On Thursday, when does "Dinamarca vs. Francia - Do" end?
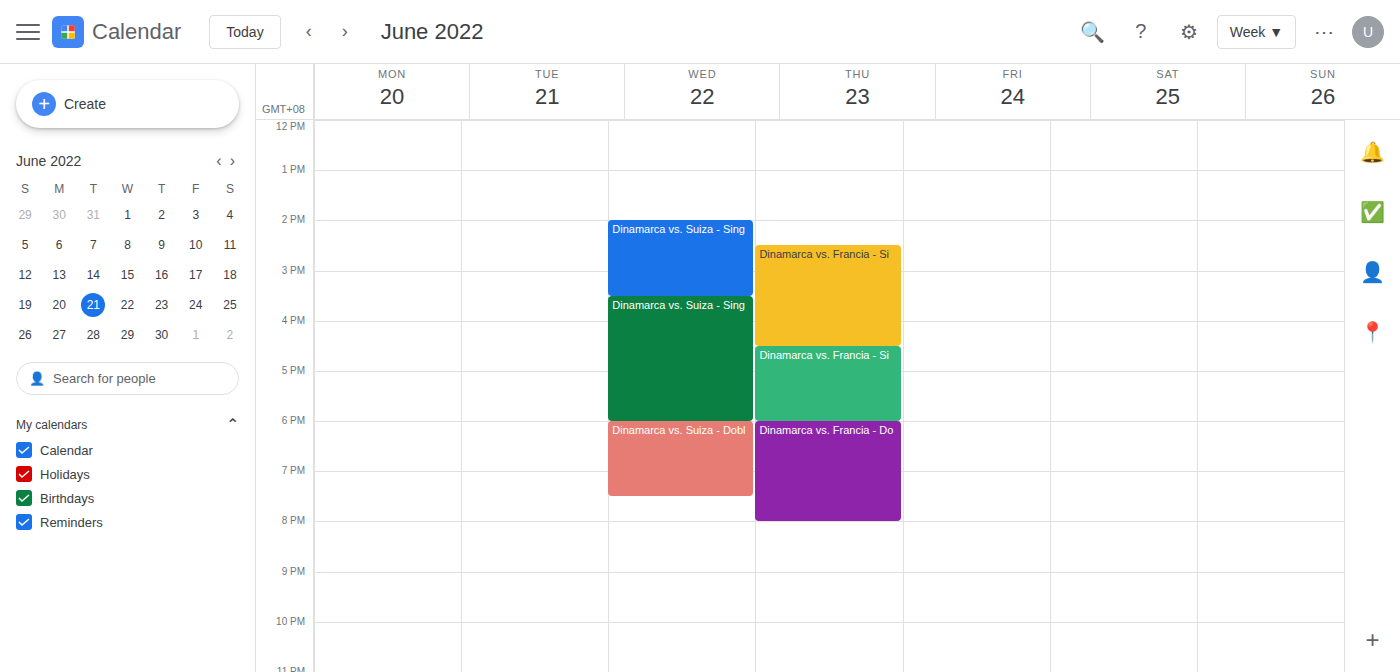
8:00 PM